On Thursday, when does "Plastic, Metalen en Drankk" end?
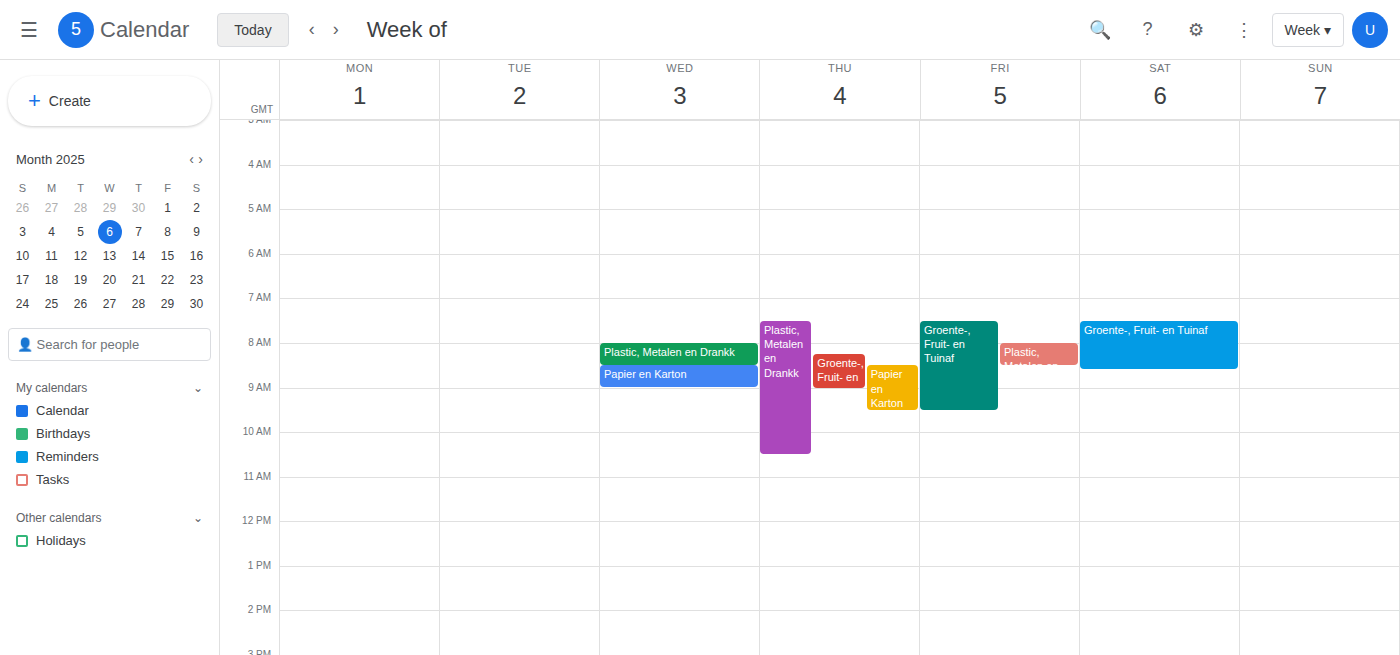
10:30